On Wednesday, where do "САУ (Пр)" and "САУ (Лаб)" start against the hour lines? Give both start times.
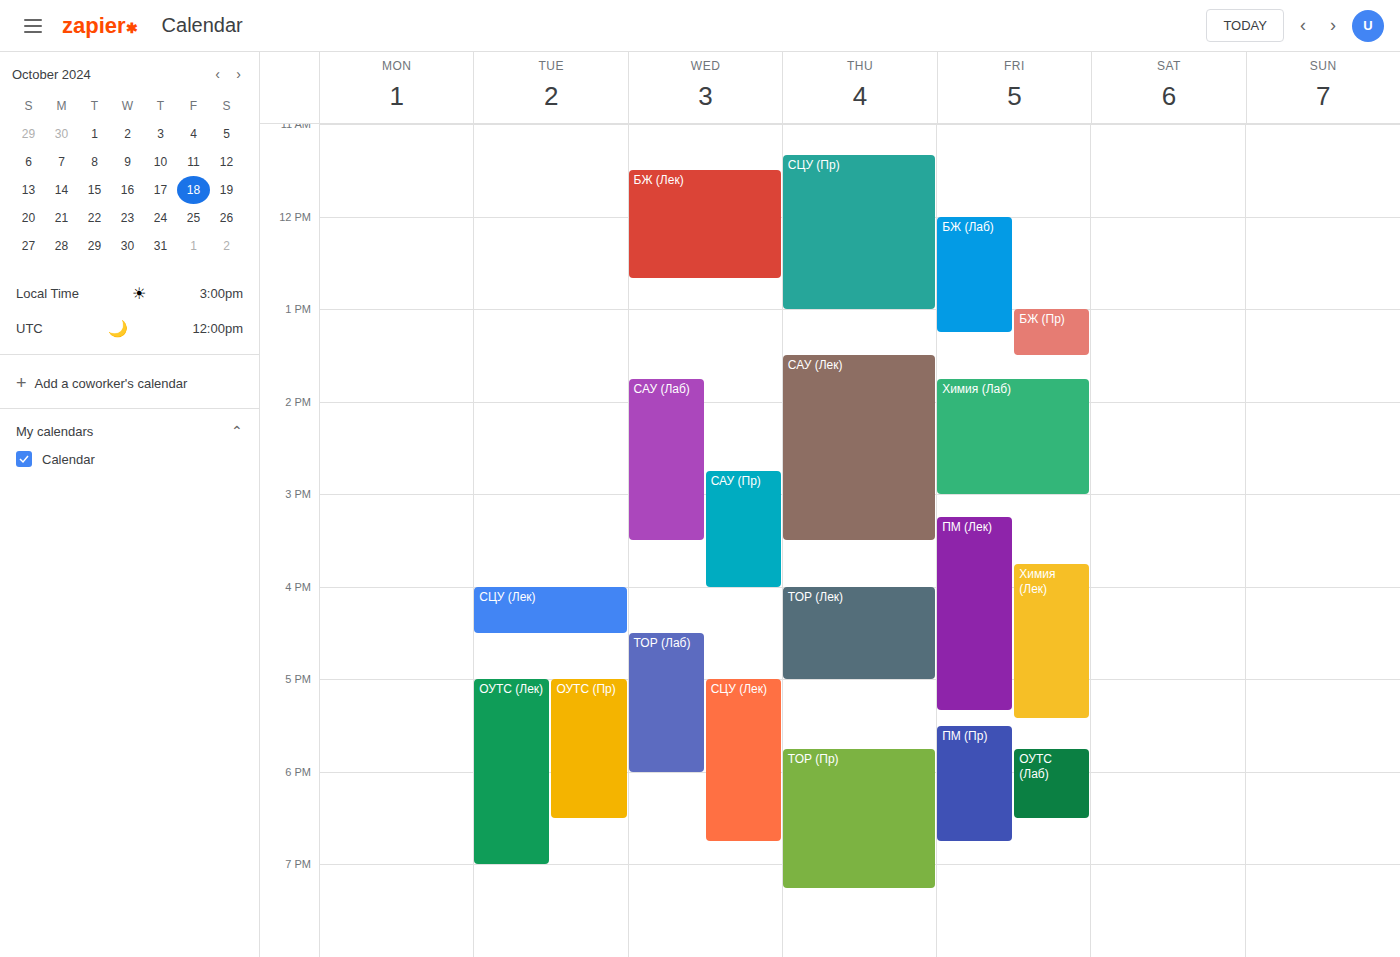
"САУ (Пр)": 14:45, neither: three quarters of the way from the 14:00 line to the 15:00 line. "САУ (Лаб)": 13:45, neither: three quarters of the way from the 13:00 line to the 14:00 line.